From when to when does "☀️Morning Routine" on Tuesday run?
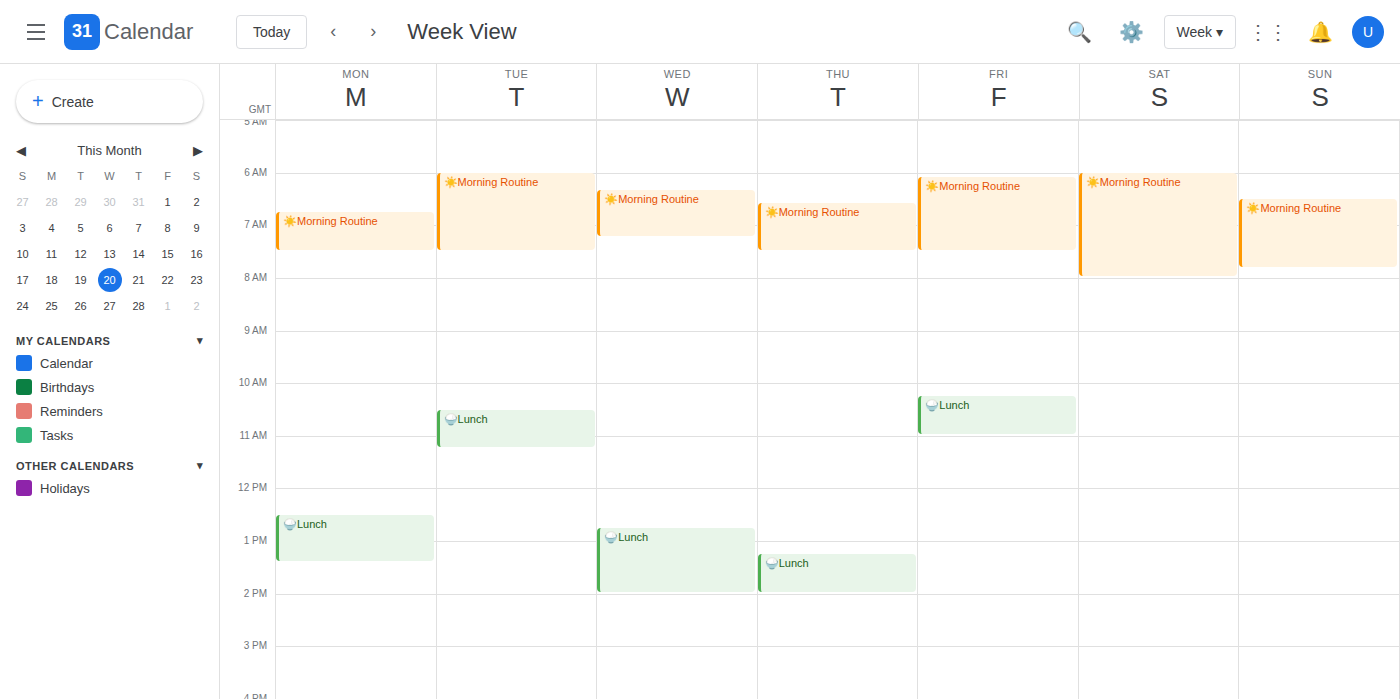
6:00 AM to 7:30 AM